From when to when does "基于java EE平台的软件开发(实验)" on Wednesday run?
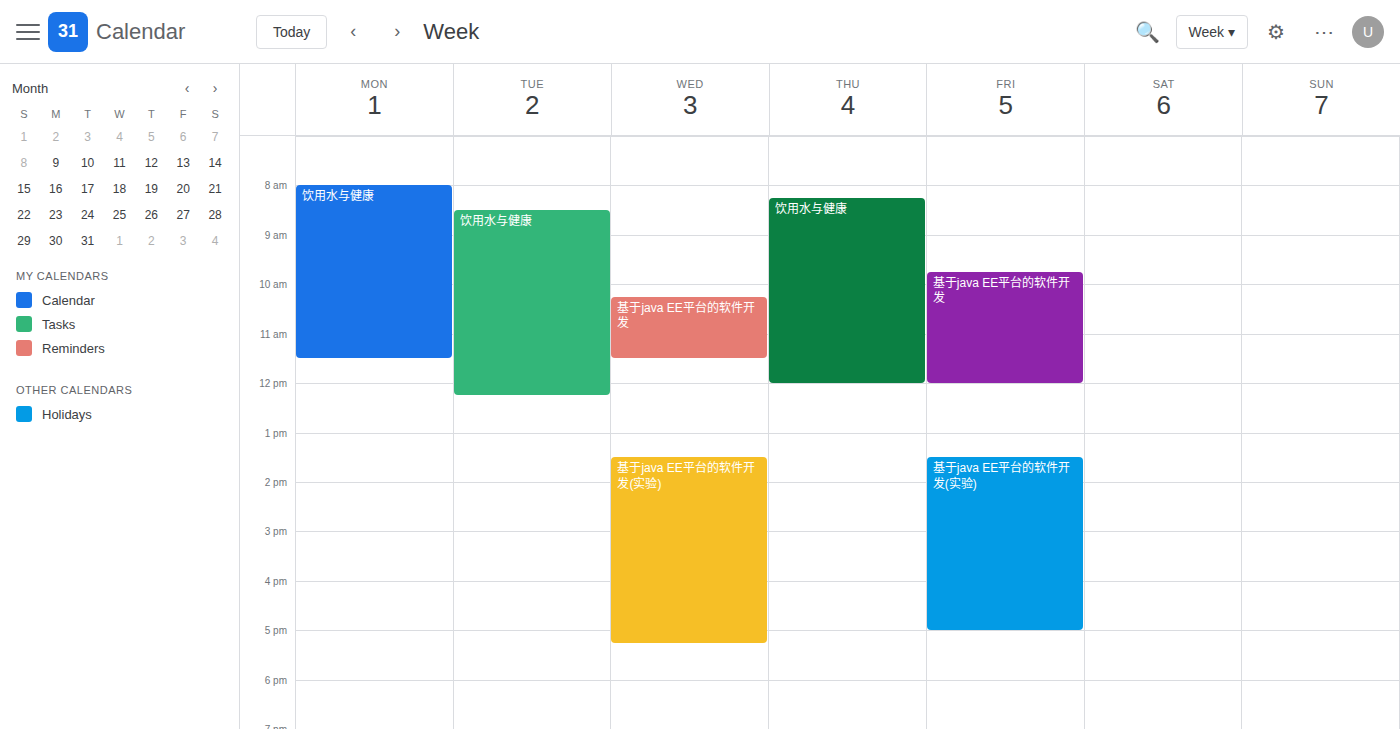
1:30 PM to 5:15 PM